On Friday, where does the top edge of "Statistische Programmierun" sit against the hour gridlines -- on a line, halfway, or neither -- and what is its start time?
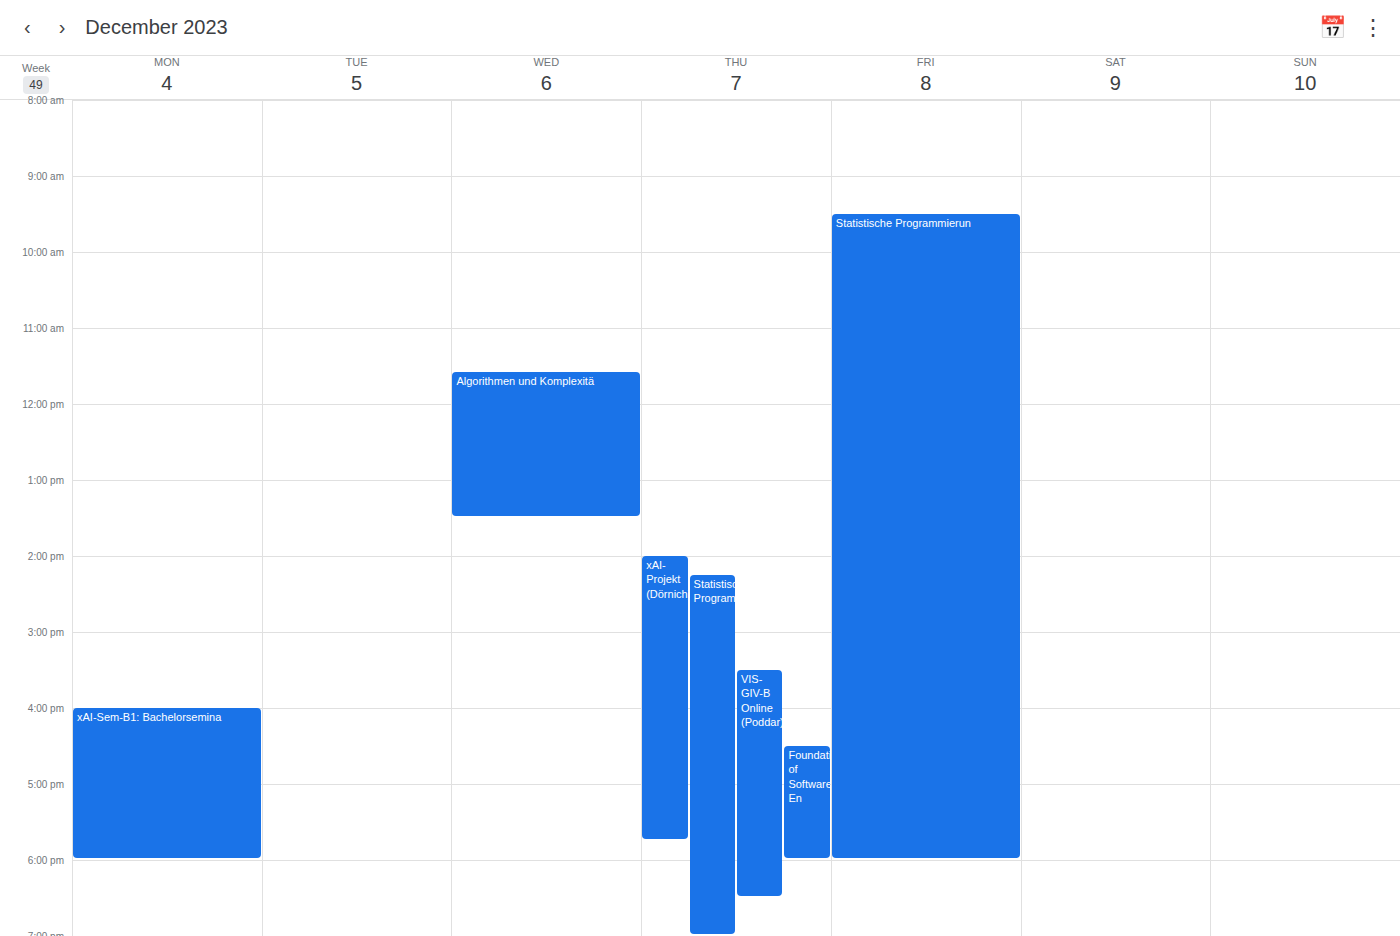
9:30 AM -- halfway between the 9 AM and 10 AM lines.